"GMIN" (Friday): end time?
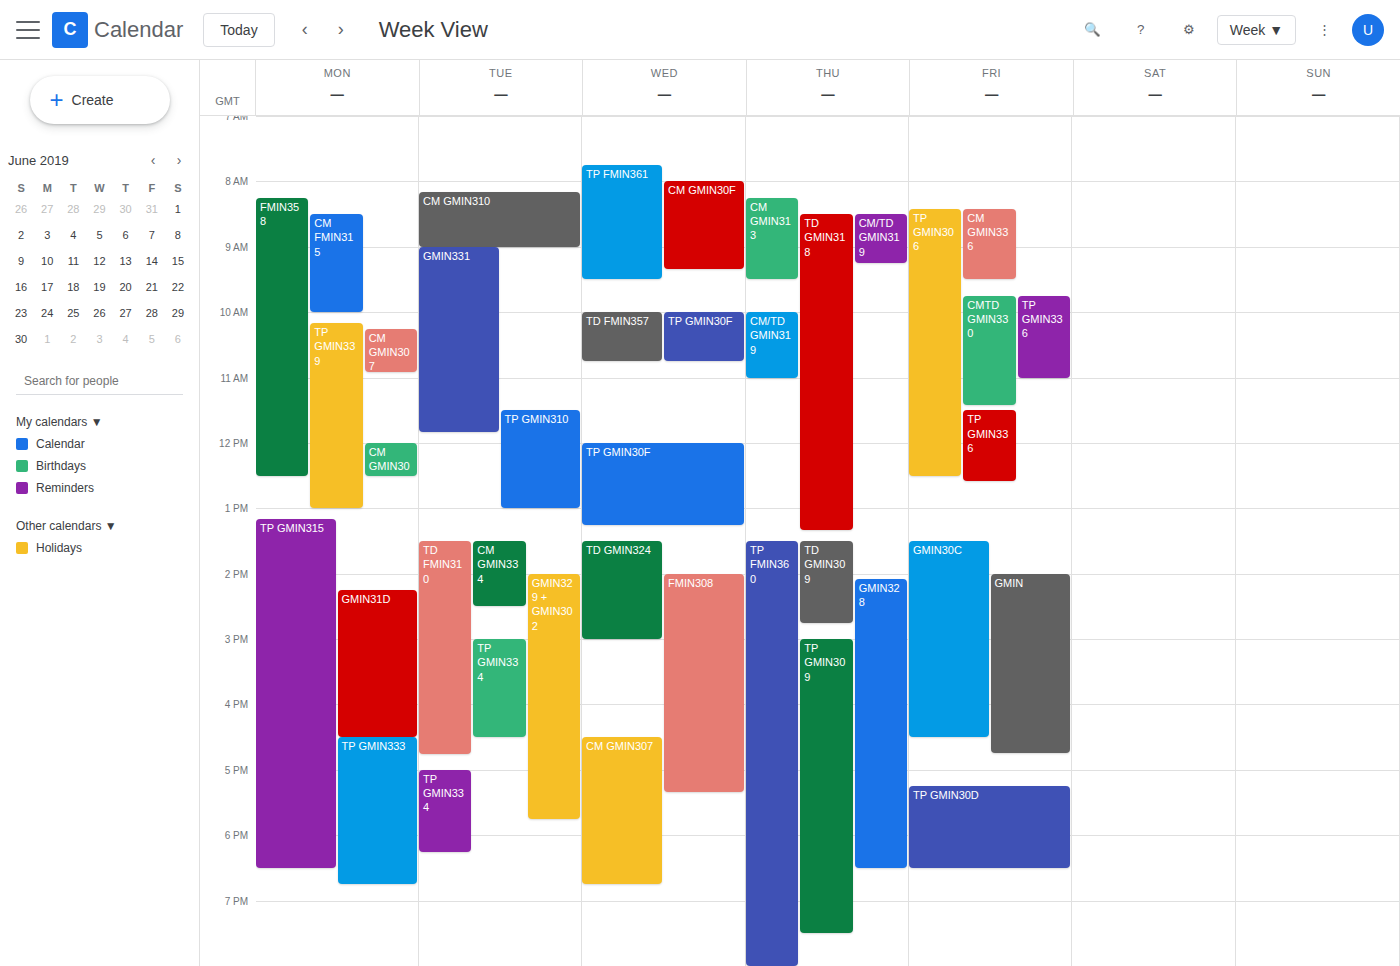
4:45 PM